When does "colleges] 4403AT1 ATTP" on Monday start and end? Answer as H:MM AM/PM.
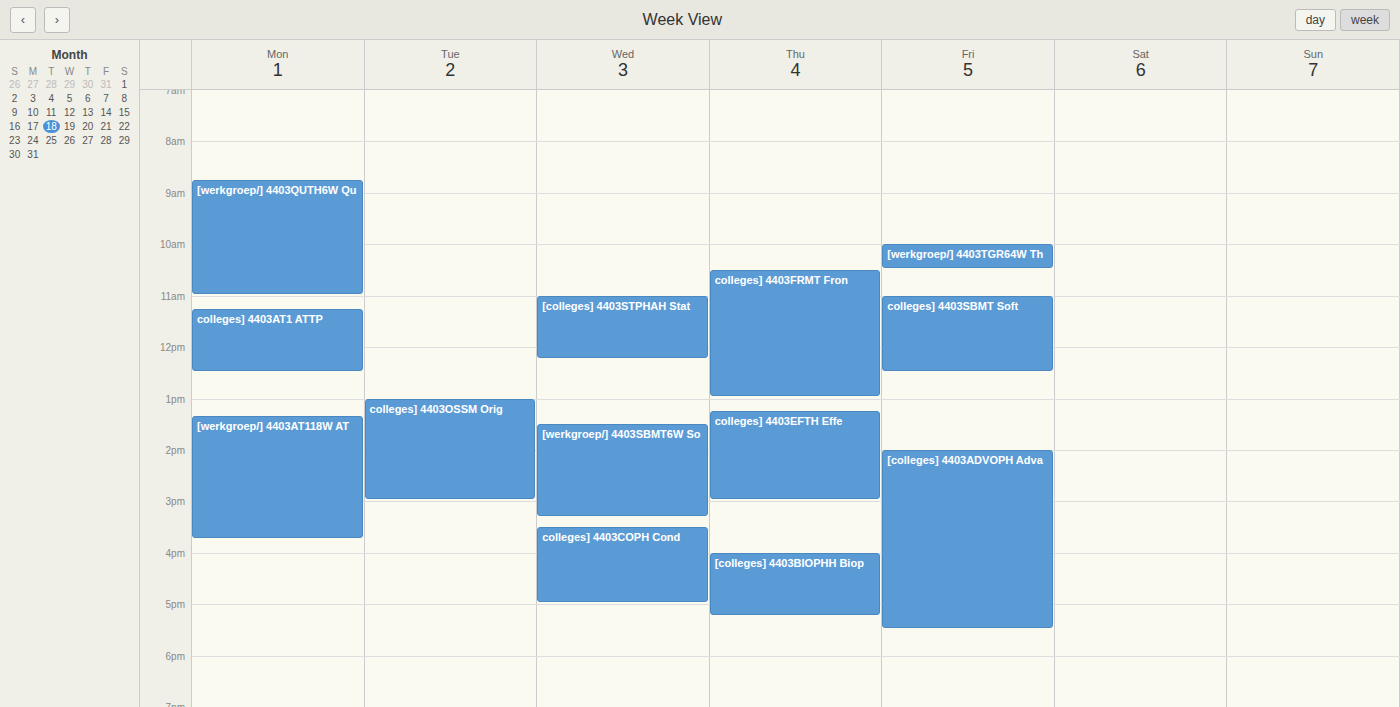
11:15 AM to 12:30 PM